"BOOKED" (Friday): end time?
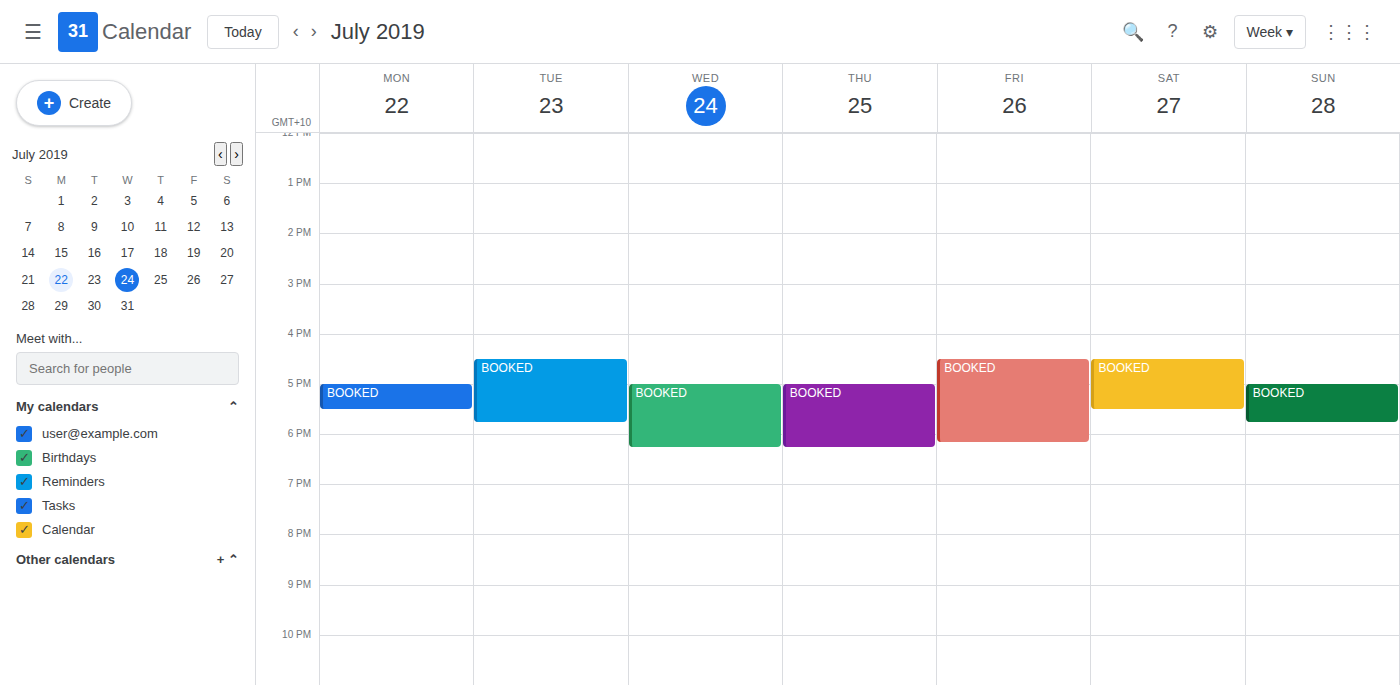
6:10 PM